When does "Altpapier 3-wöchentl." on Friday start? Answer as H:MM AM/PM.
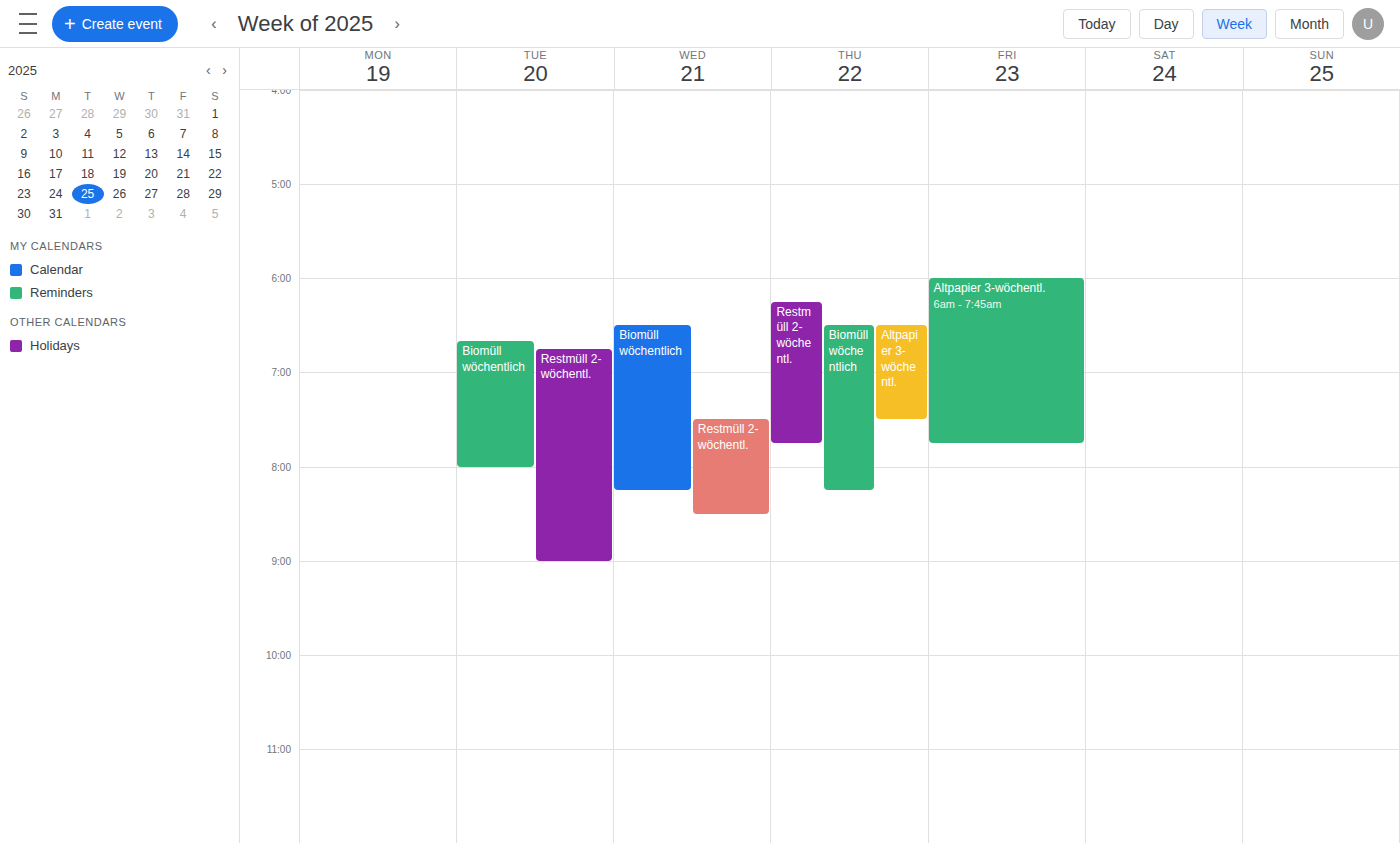
6:00 AM